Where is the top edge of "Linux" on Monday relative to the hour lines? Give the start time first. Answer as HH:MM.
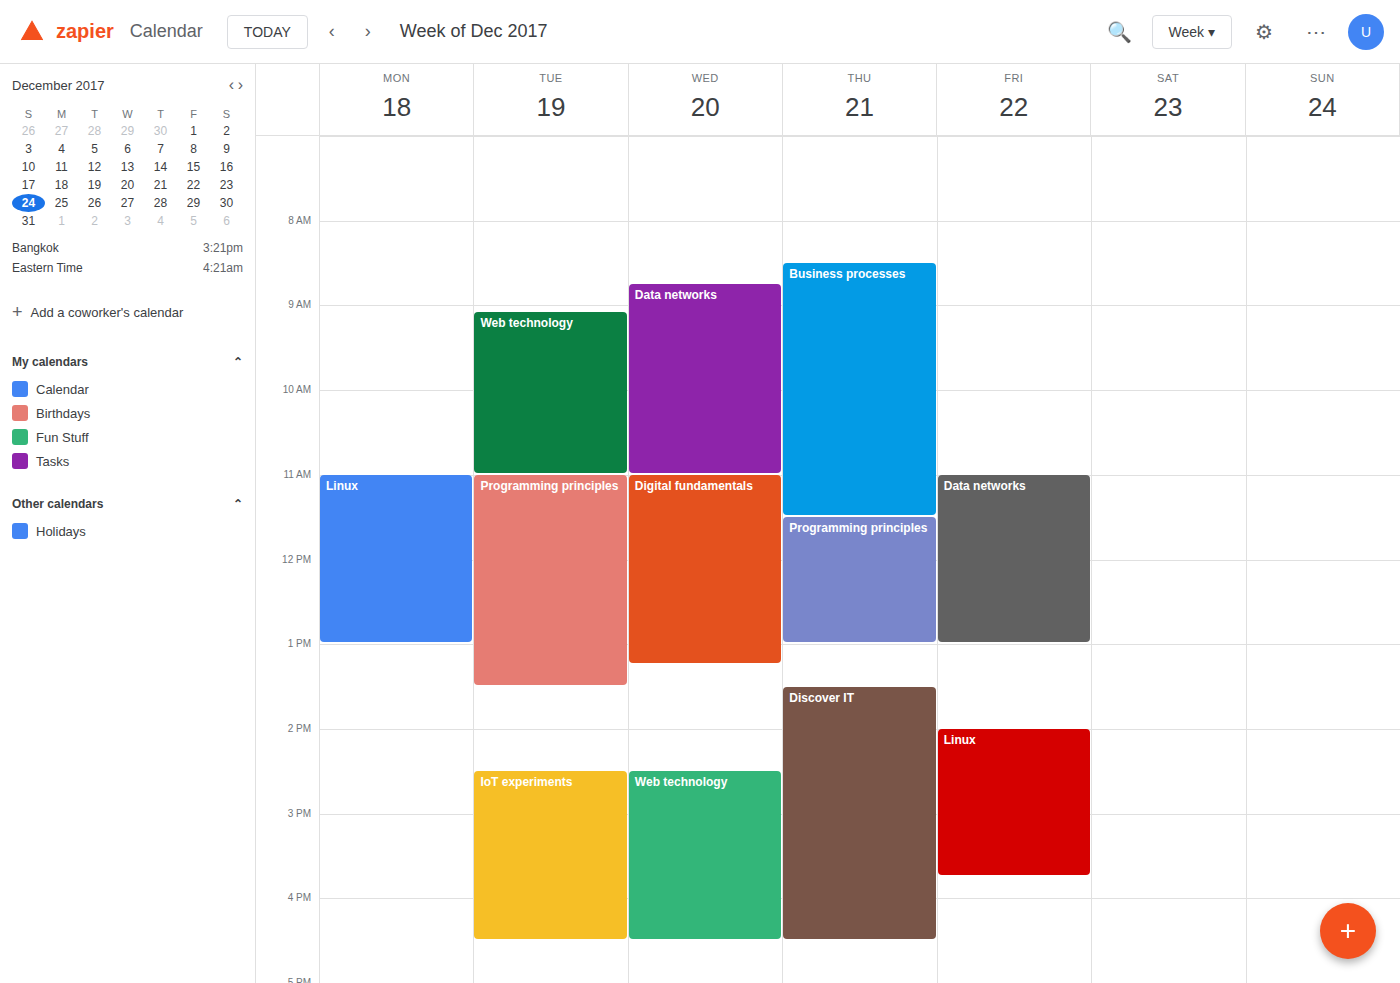
11:00 -- exactly on the 11:00 line.